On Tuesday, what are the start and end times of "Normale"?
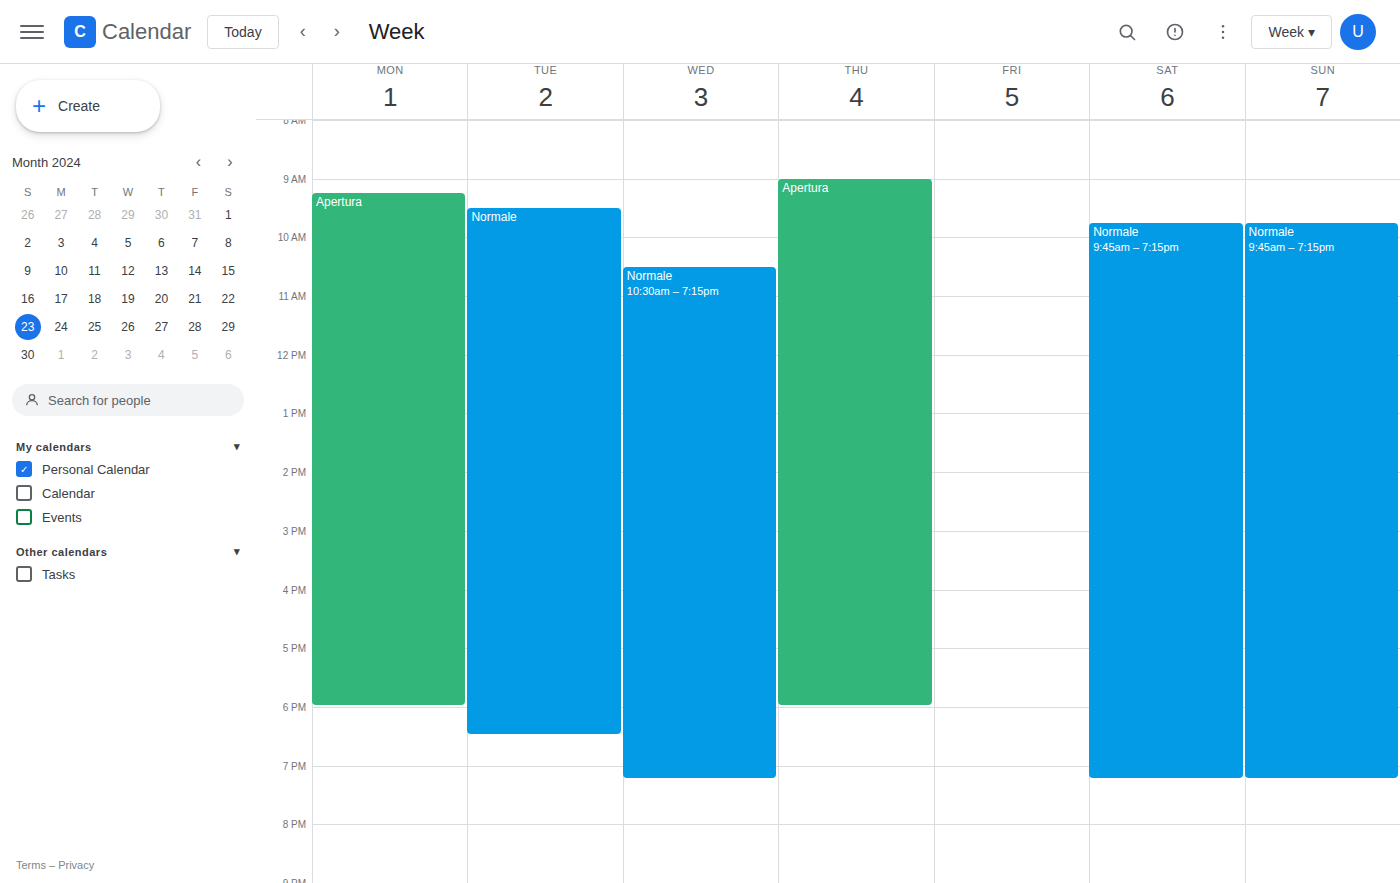
9:30 AM to 6:30 PM